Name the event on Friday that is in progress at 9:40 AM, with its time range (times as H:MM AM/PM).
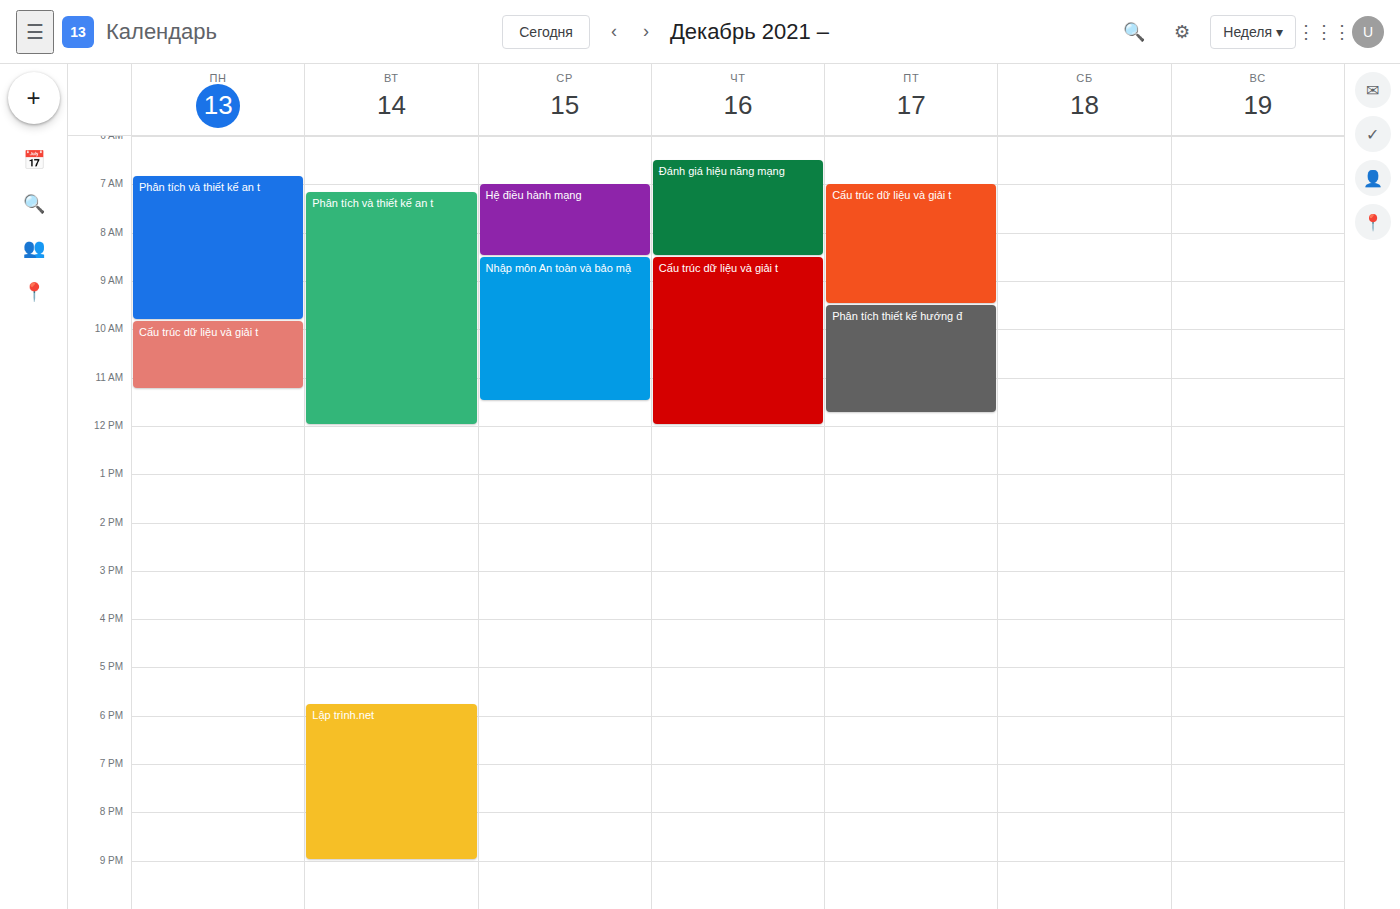
"Phân tích thiết kế hướng đ", 9:30 AM to 11:45 AM